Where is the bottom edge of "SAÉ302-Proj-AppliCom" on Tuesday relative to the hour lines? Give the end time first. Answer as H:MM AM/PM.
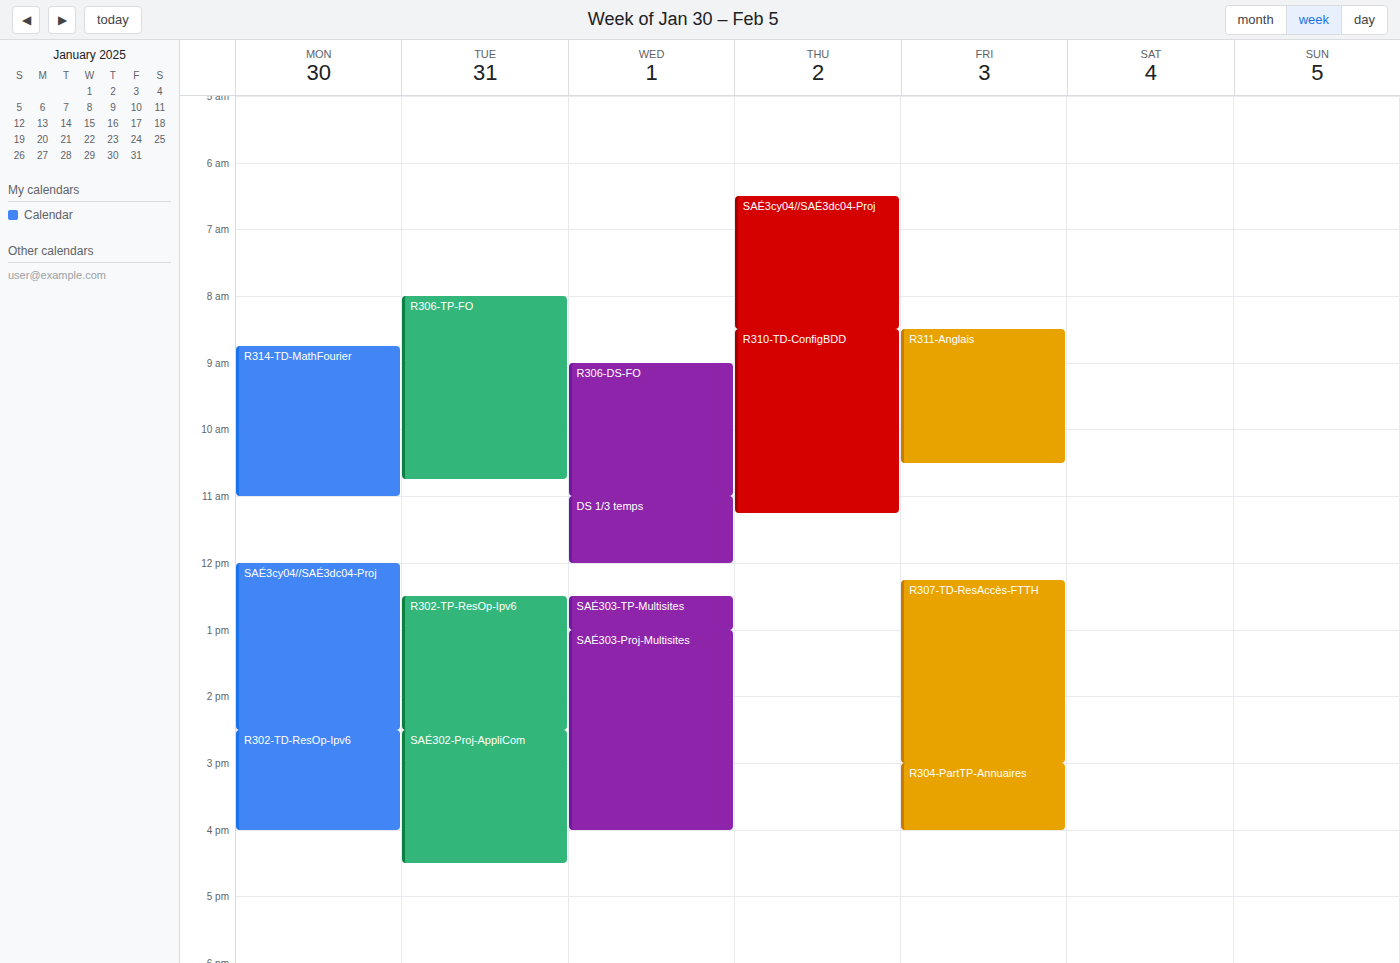
4:30 PM -- halfway between the 4 PM and 5 PM lines.